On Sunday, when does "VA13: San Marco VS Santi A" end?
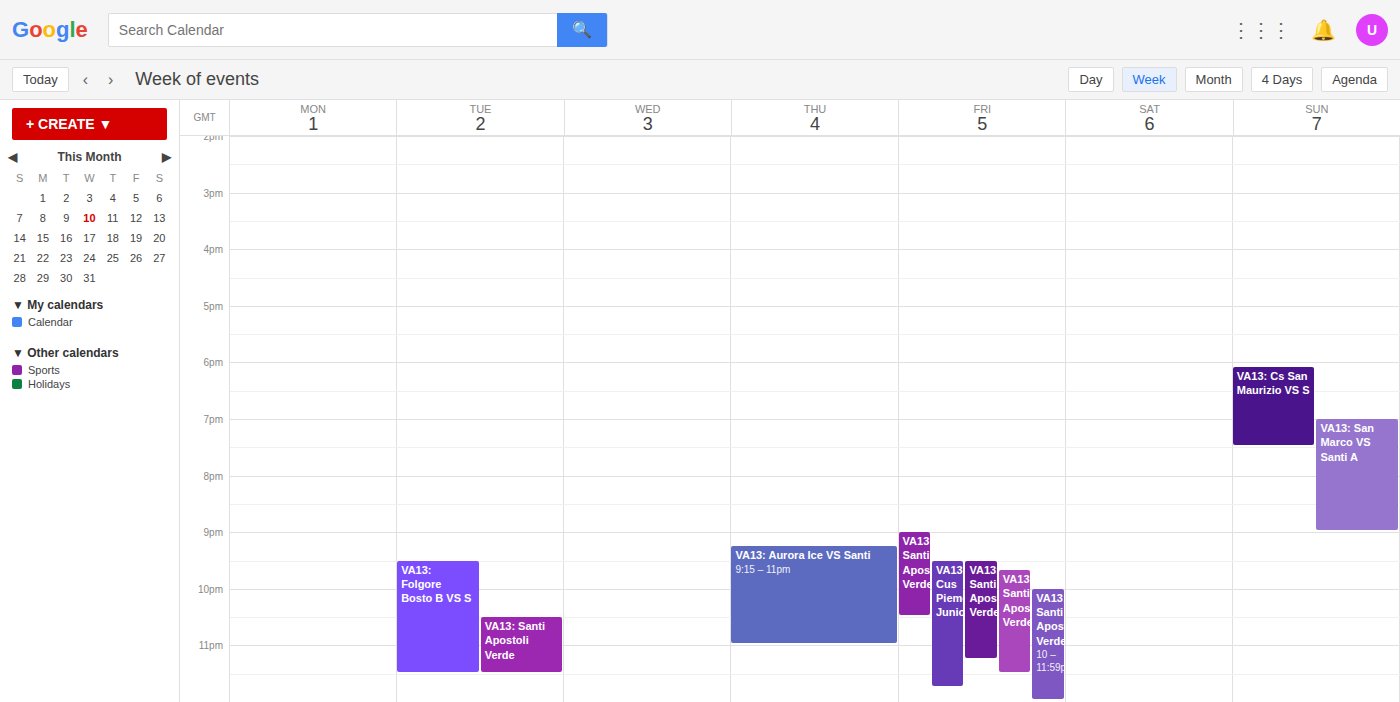
9:00 PM